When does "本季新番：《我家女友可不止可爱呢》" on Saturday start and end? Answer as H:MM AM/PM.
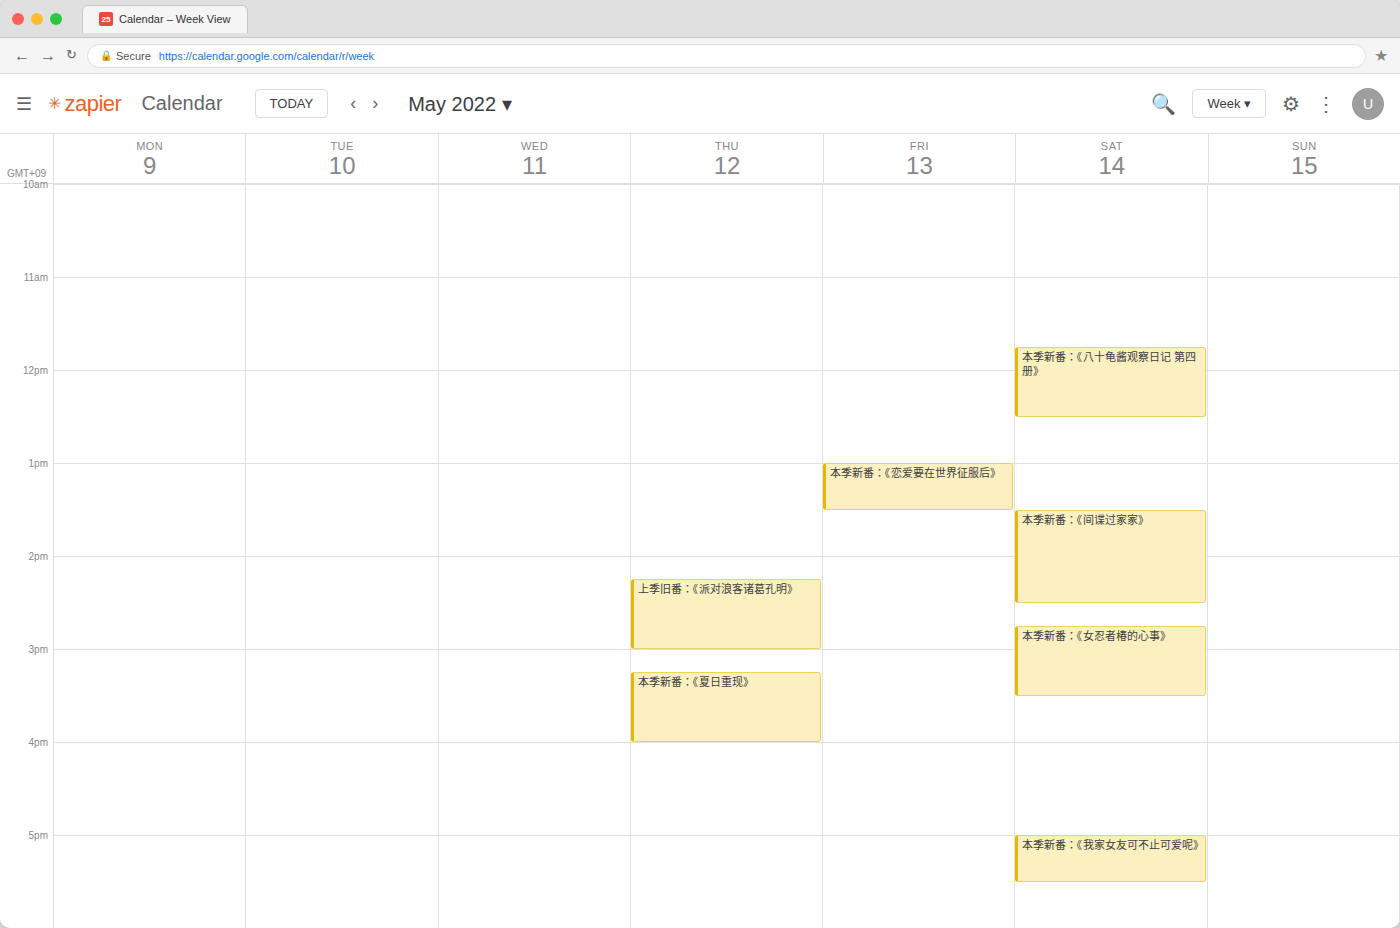
5:00 PM to 5:30 PM